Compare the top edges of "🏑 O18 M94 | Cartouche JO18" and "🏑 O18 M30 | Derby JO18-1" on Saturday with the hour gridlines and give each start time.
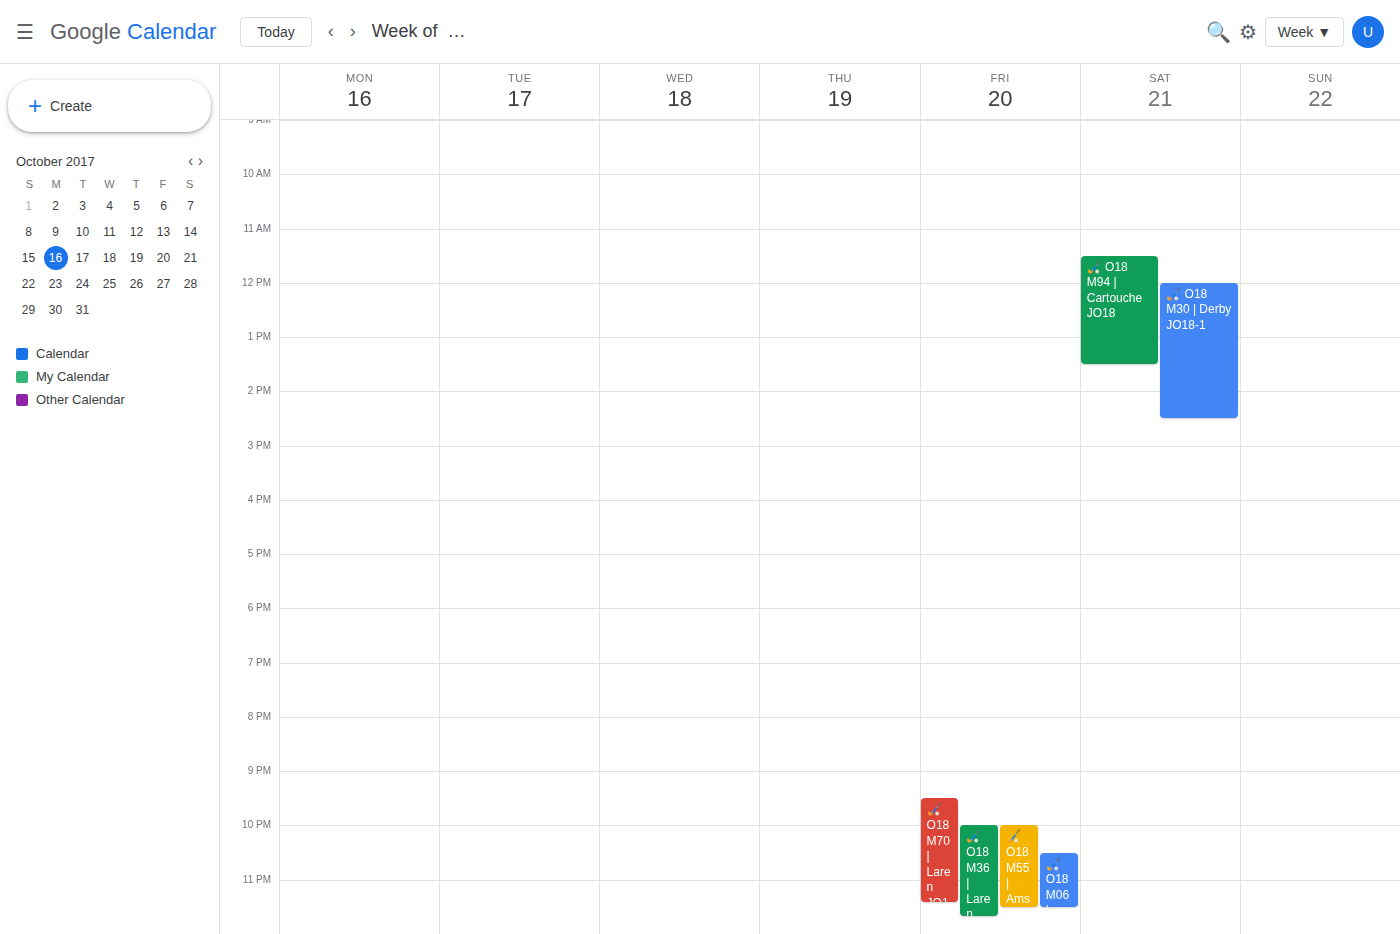
"🏑 O18 M94 | Cartouche JO18": 11:30, halfway between the 11:00 and 12:00 lines. "🏑 O18 M30 | Derby JO18-1": 12:00, exactly on the 12:00 line.